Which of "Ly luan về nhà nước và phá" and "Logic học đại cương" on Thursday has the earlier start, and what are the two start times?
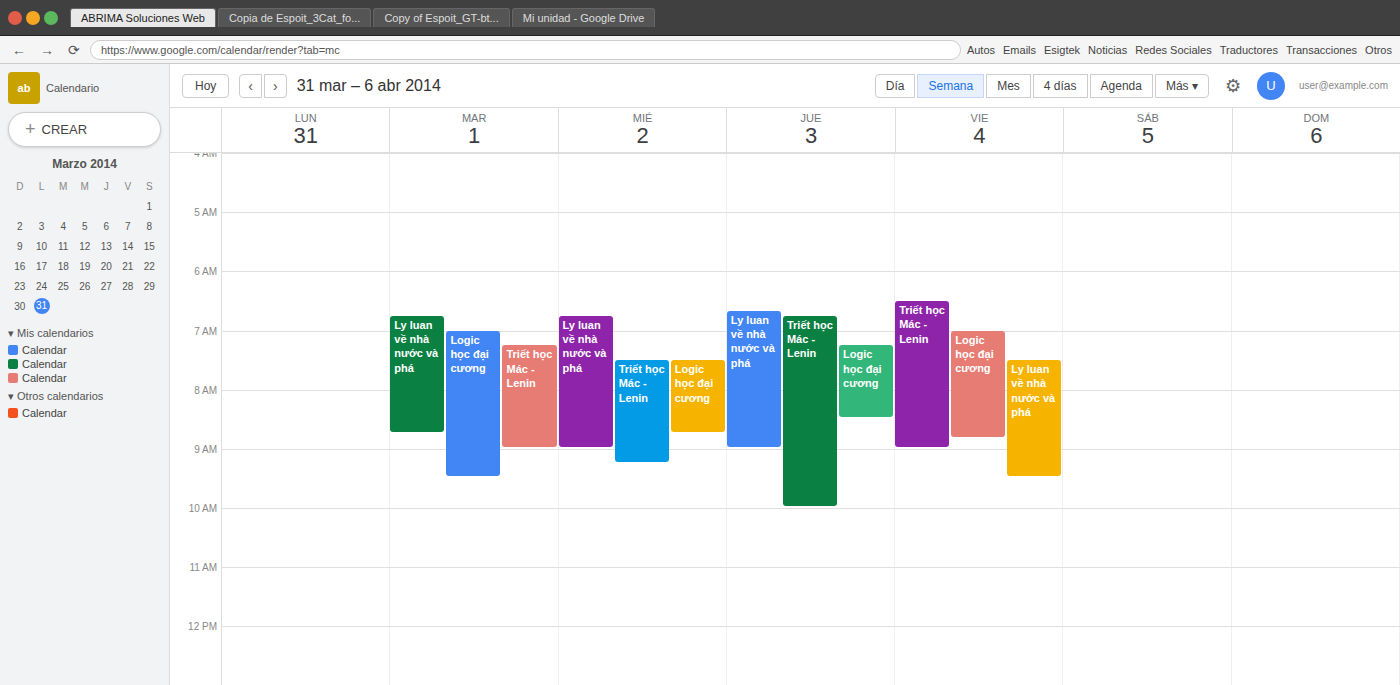
"Ly luan về nhà nước và phá" 6:40 AM; "Logic học đại cương" 7:15 AM.